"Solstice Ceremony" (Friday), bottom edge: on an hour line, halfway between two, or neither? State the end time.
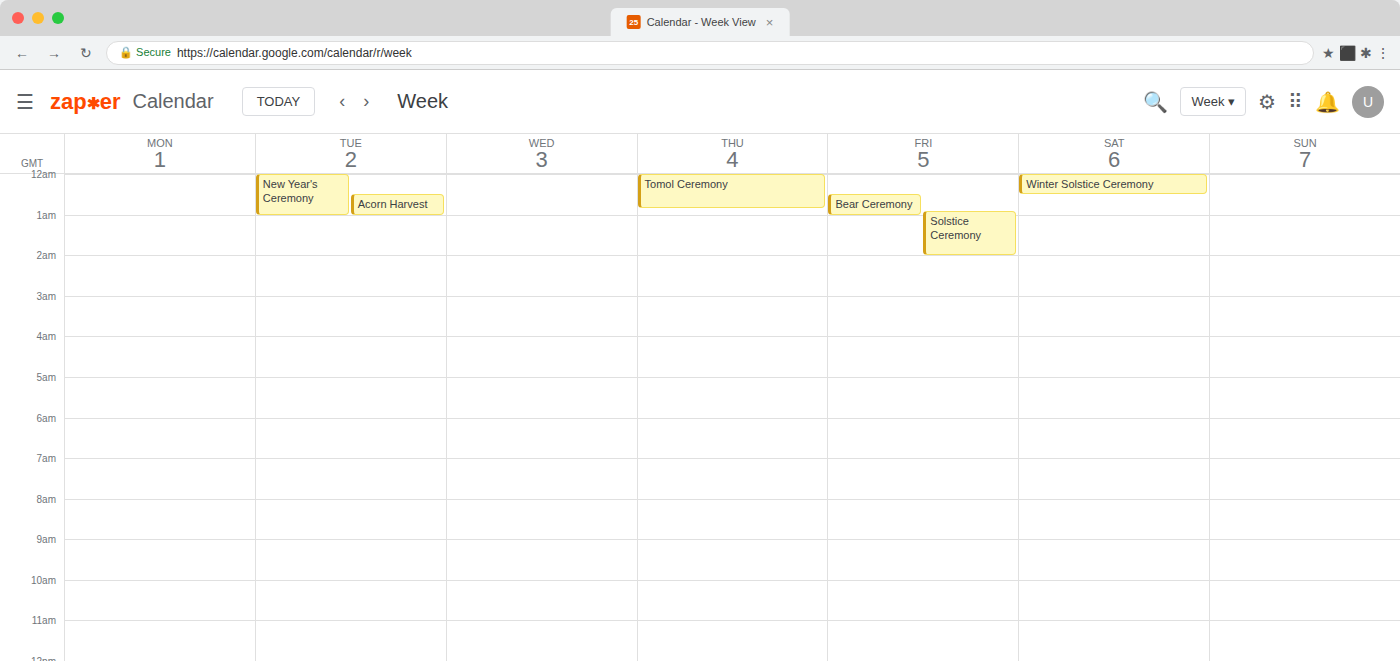
2:00 AM -- exactly on the 2 AM line.